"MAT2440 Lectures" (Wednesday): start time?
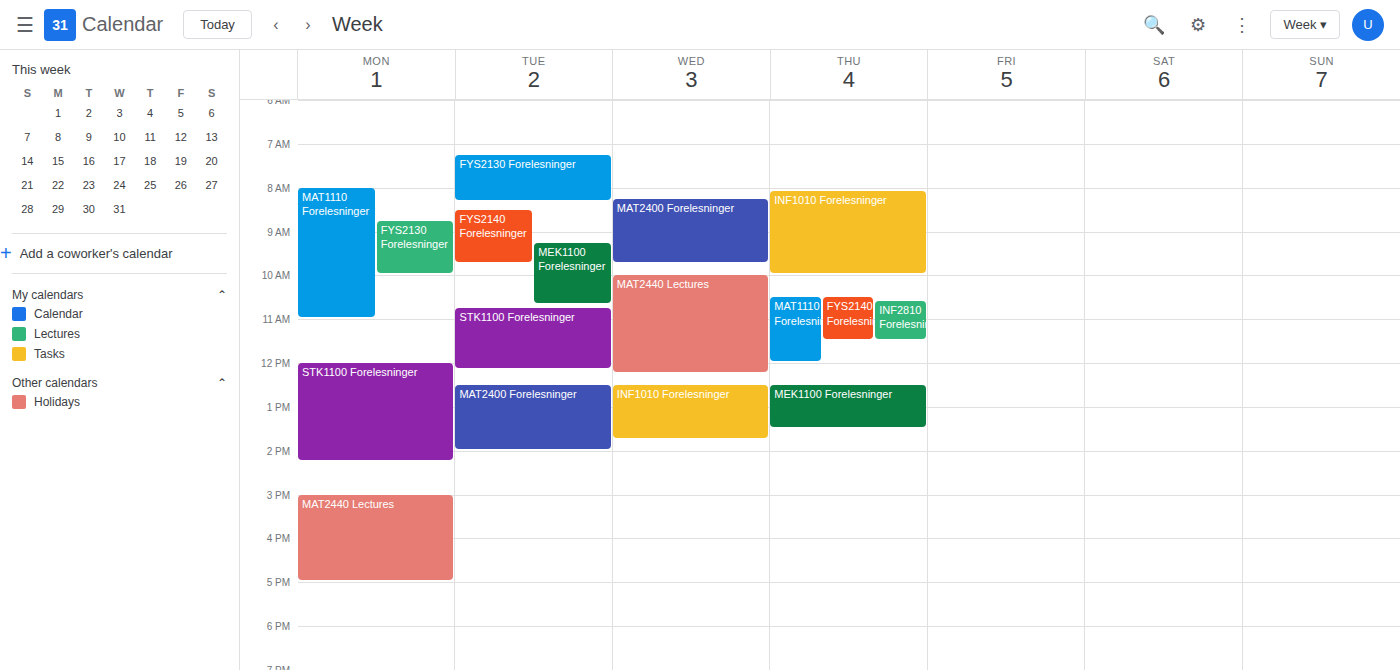
10:00 AM